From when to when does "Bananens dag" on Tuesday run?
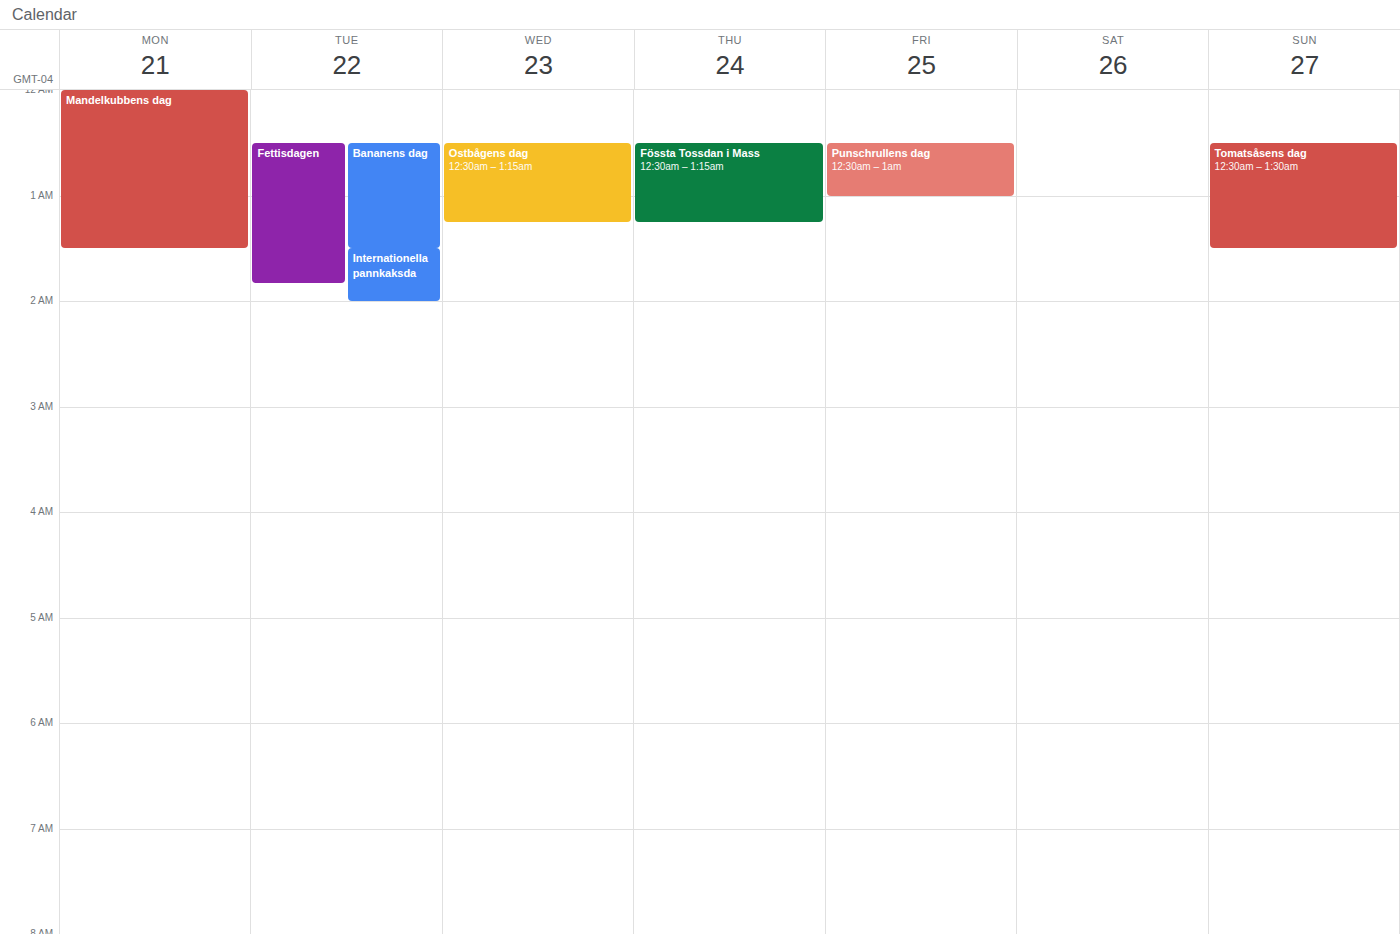
12:30 AM to 1:30 AM